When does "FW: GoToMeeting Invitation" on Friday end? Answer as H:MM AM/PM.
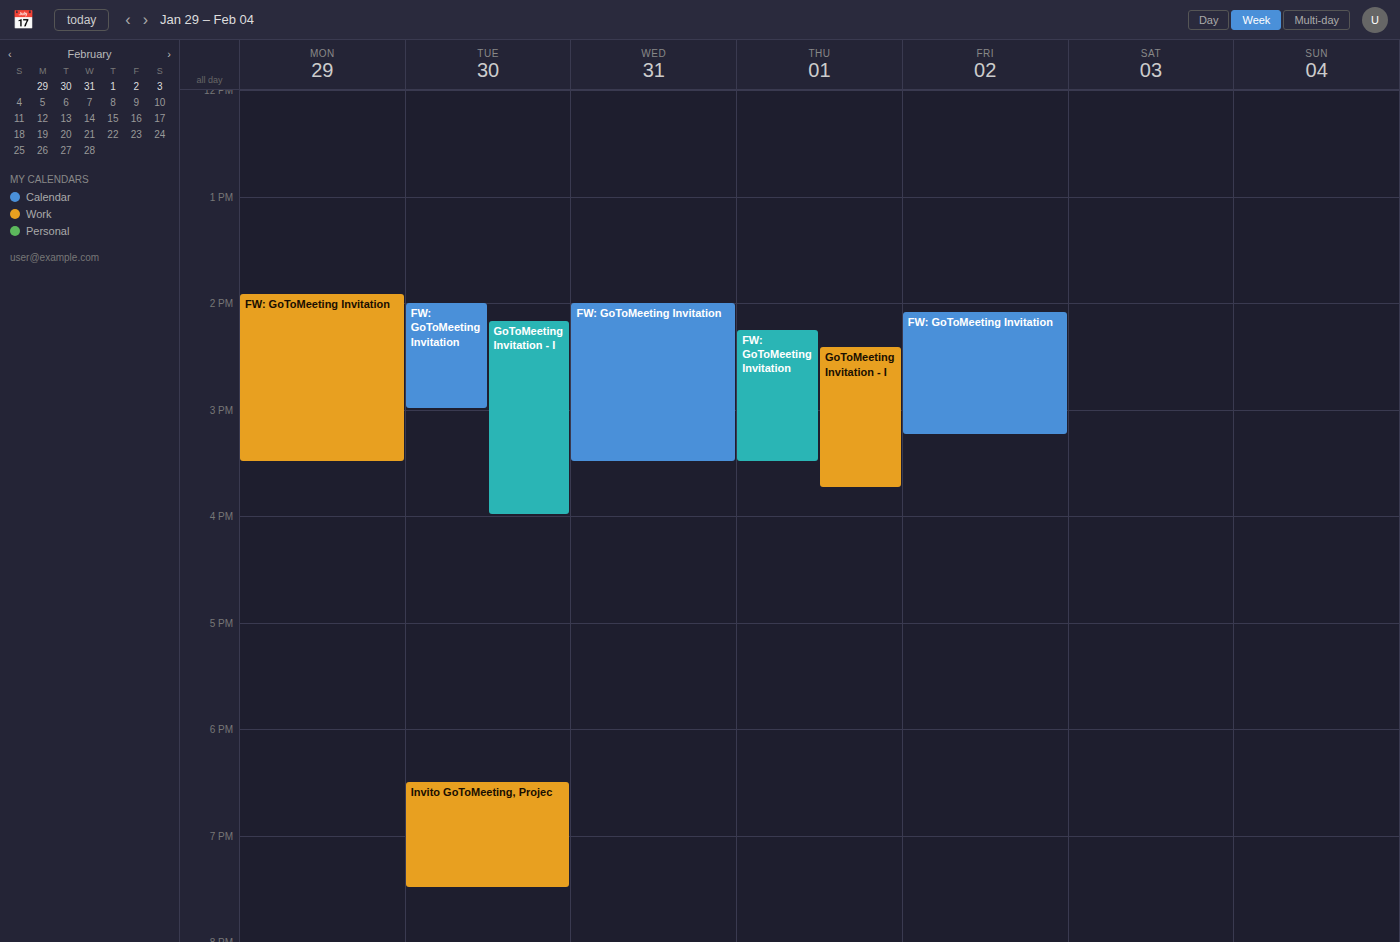
3:15 PM